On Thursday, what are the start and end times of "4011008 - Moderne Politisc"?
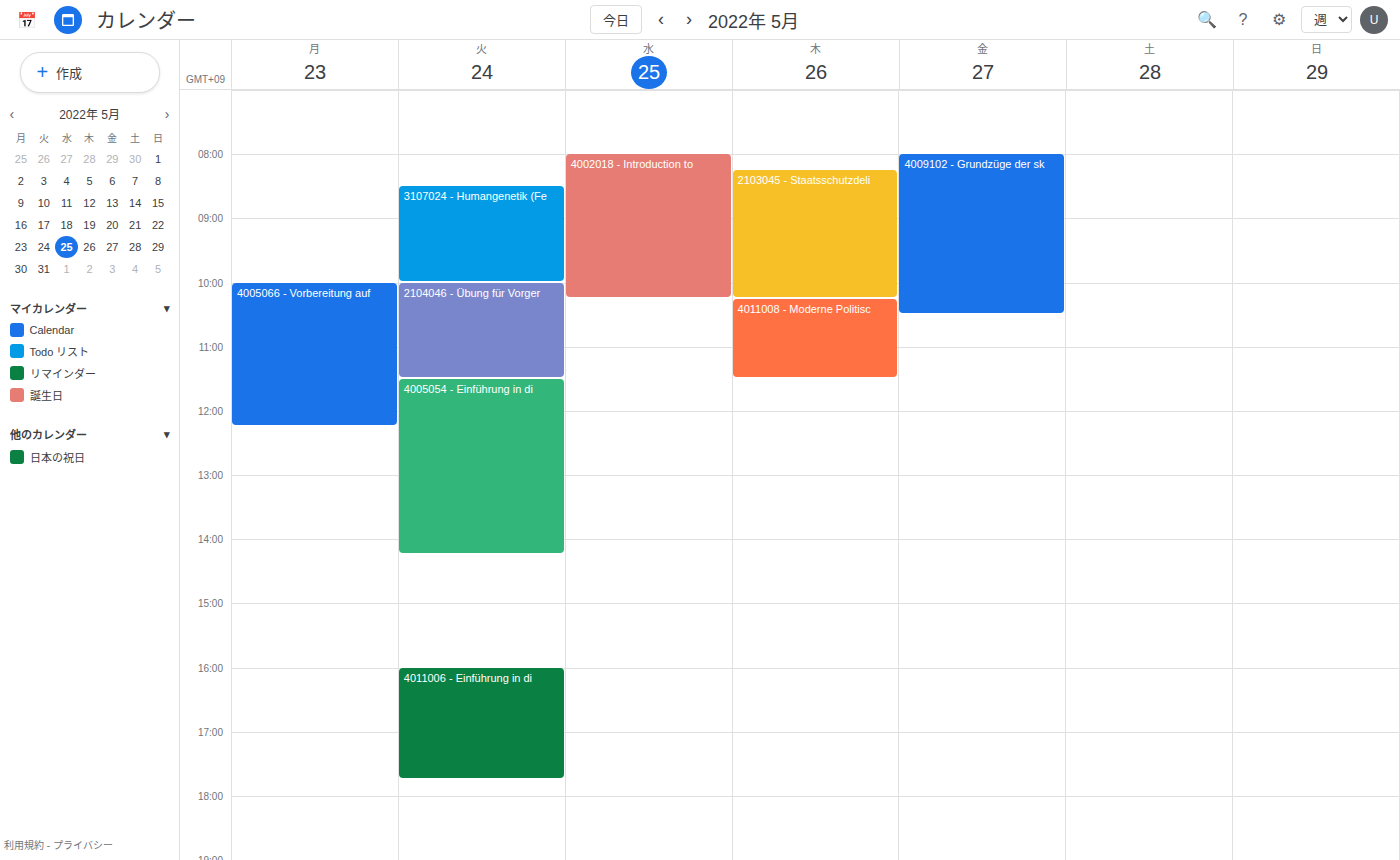
10:15 AM to 11:30 AM